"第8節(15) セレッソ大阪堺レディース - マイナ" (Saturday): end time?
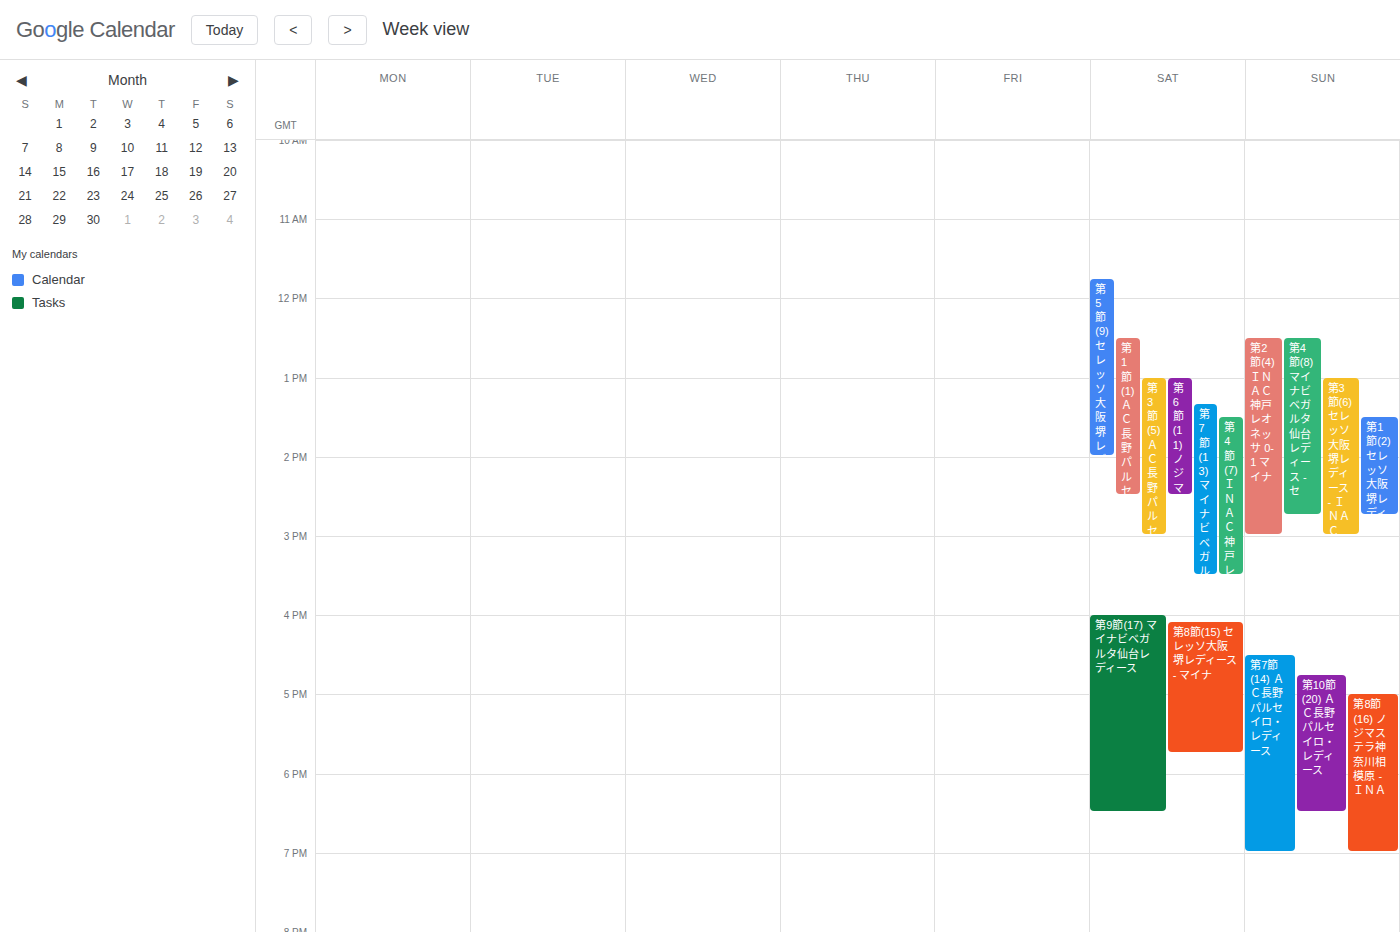
5:45 PM